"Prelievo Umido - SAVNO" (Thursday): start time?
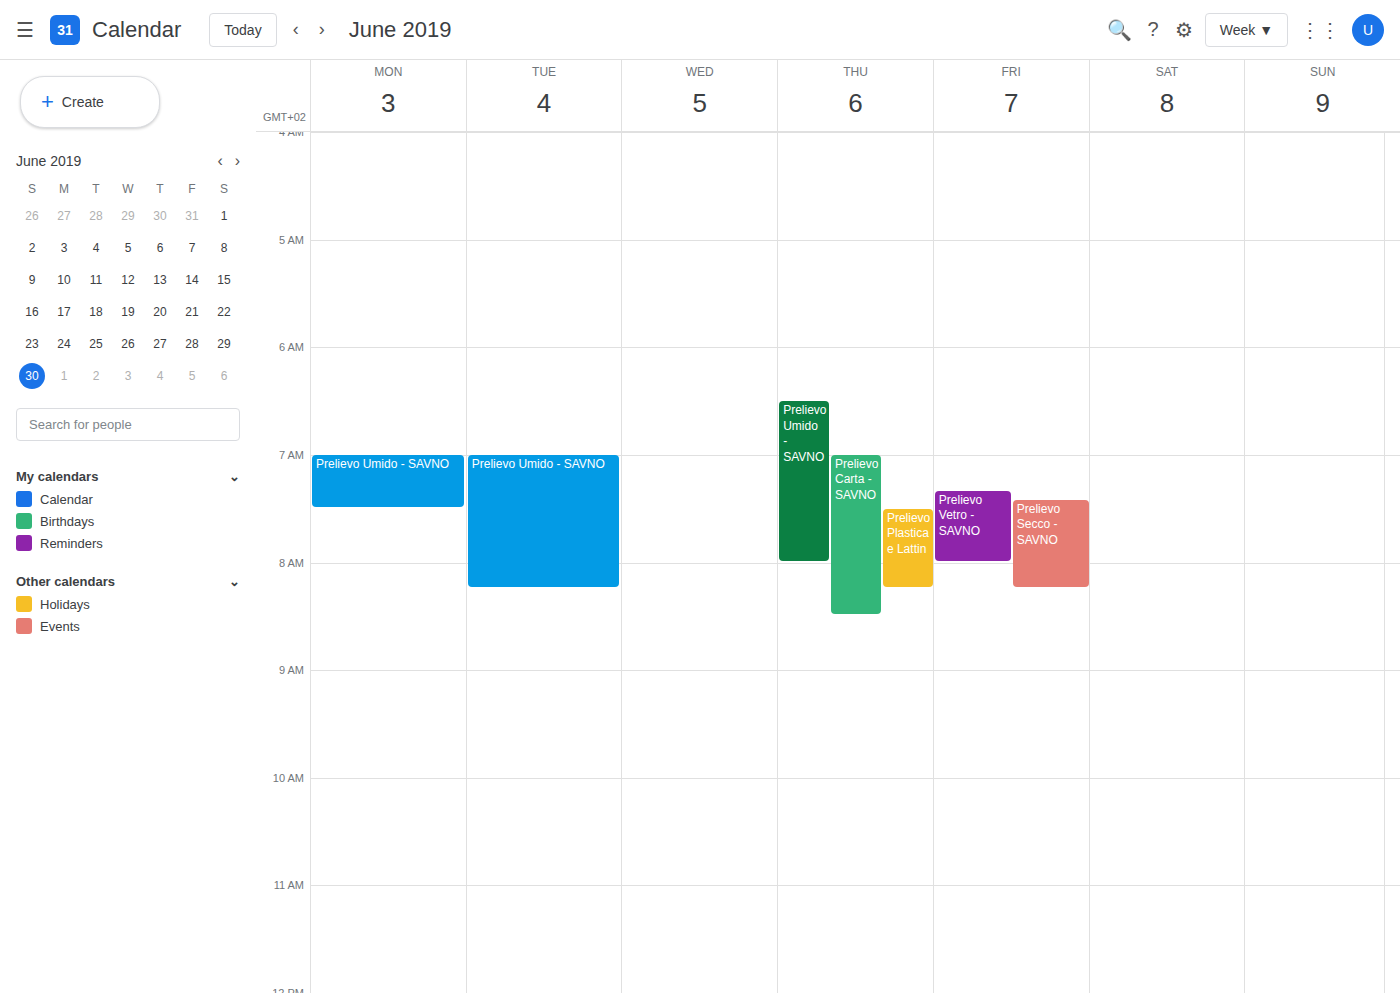
06:30